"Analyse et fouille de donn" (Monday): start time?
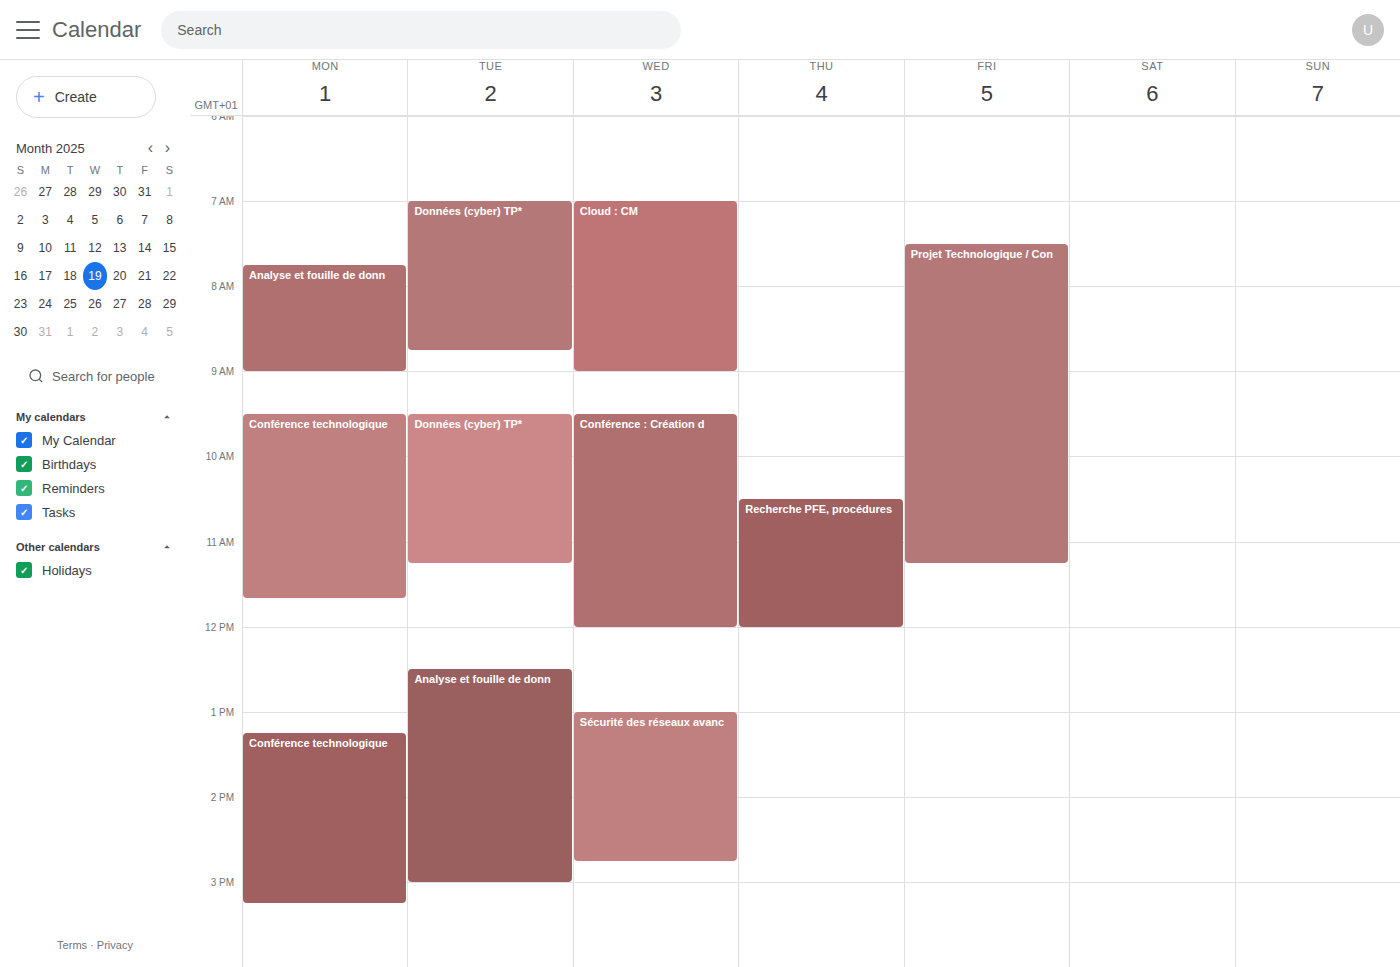
7:45 AM